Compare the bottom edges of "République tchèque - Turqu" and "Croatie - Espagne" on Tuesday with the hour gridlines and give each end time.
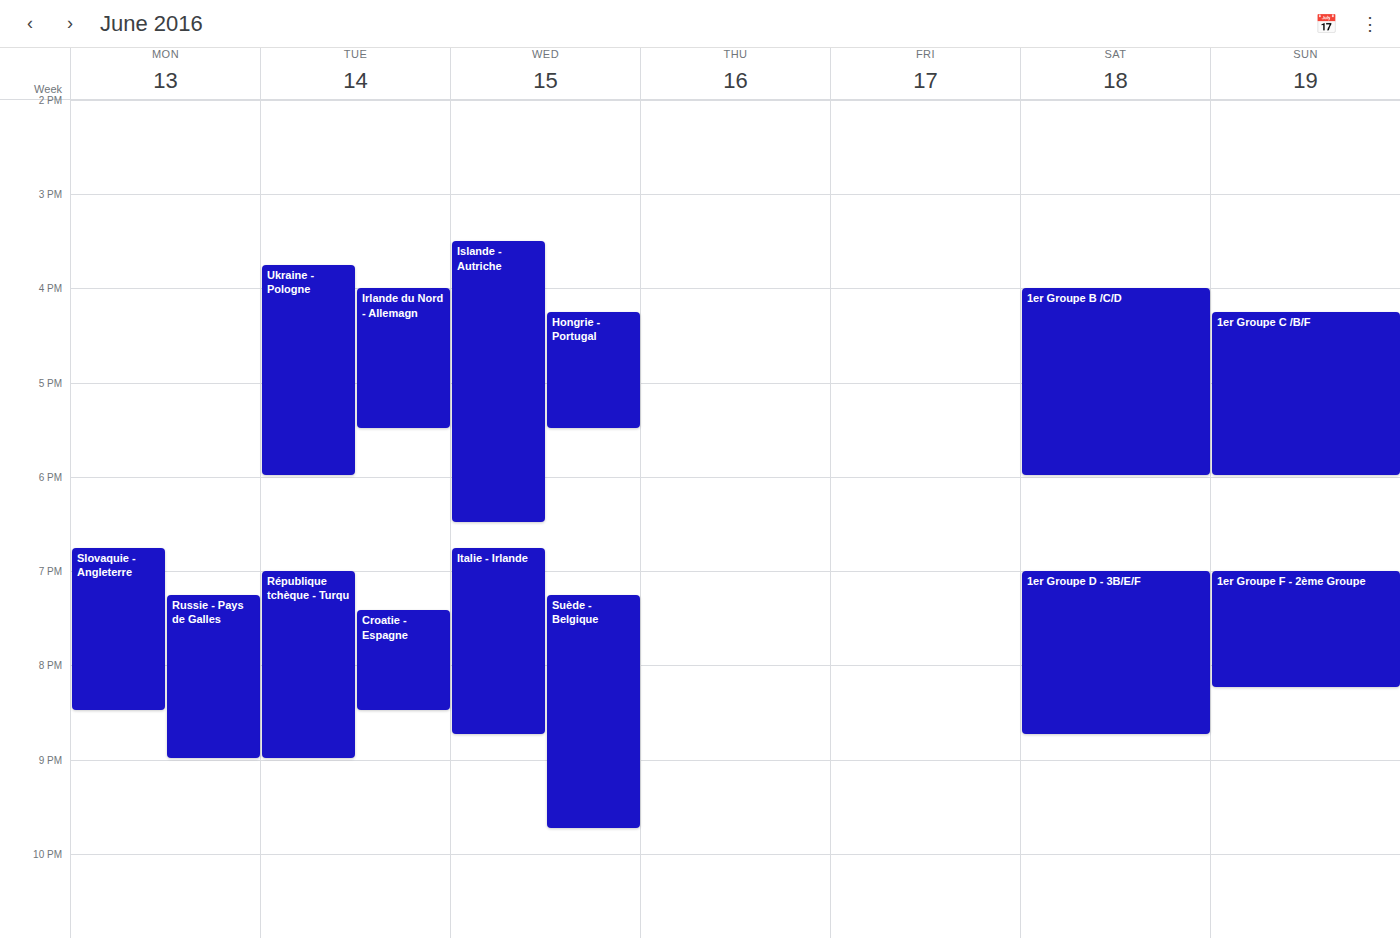
"République tchèque - Turqu": 21:00, exactly on the 21:00 line. "Croatie - Espagne": 20:30, halfway between the 20:00 and 21:00 lines.